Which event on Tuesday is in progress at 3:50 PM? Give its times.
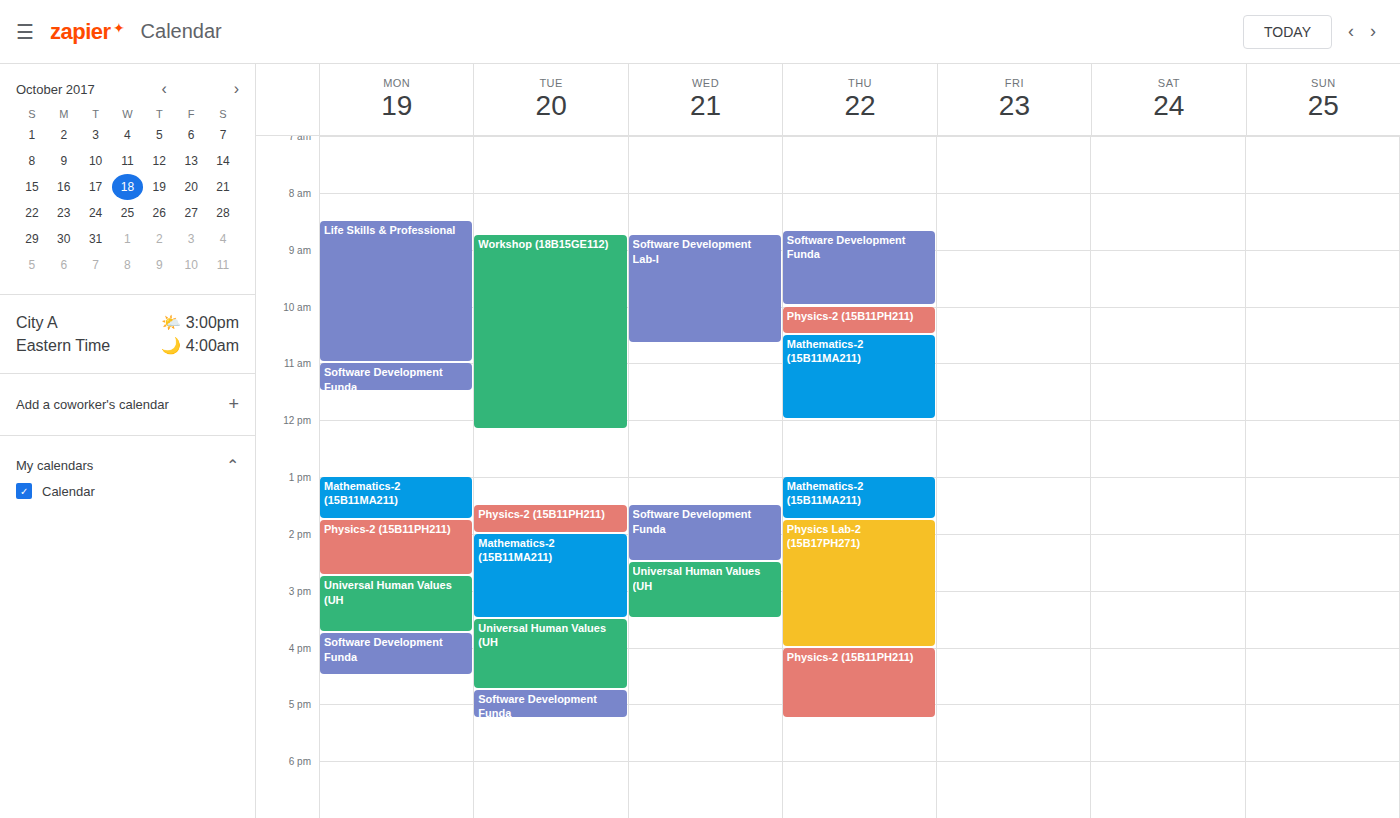
"Universal Human Values (UH", 3:30 PM to 4:45 PM